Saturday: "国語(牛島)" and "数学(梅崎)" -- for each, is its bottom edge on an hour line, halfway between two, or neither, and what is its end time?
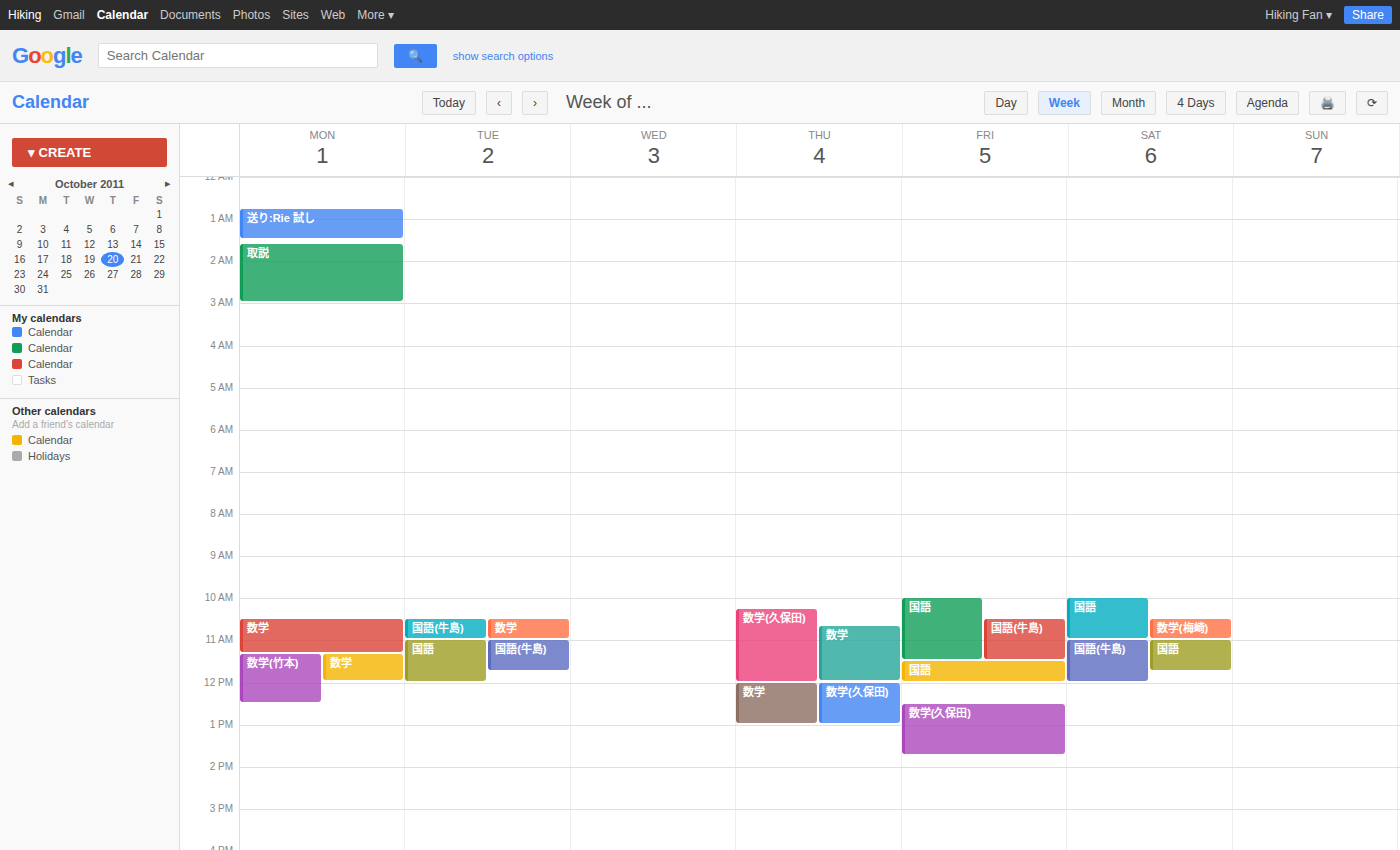
"国語(牛島)": 12:00 PM, exactly on the 12 PM line. "数学(梅崎)": 11:00 AM, exactly on the 11 AM line.